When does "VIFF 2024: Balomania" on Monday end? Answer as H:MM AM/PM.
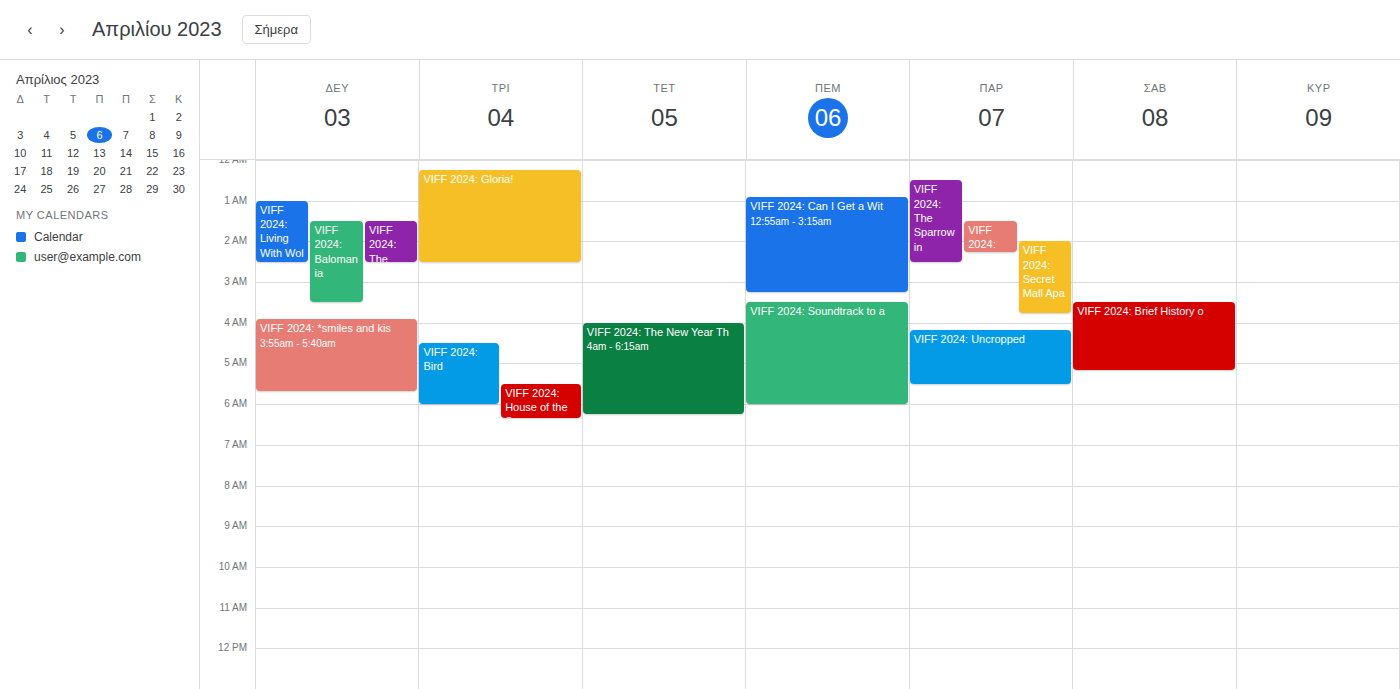
3:30 AM